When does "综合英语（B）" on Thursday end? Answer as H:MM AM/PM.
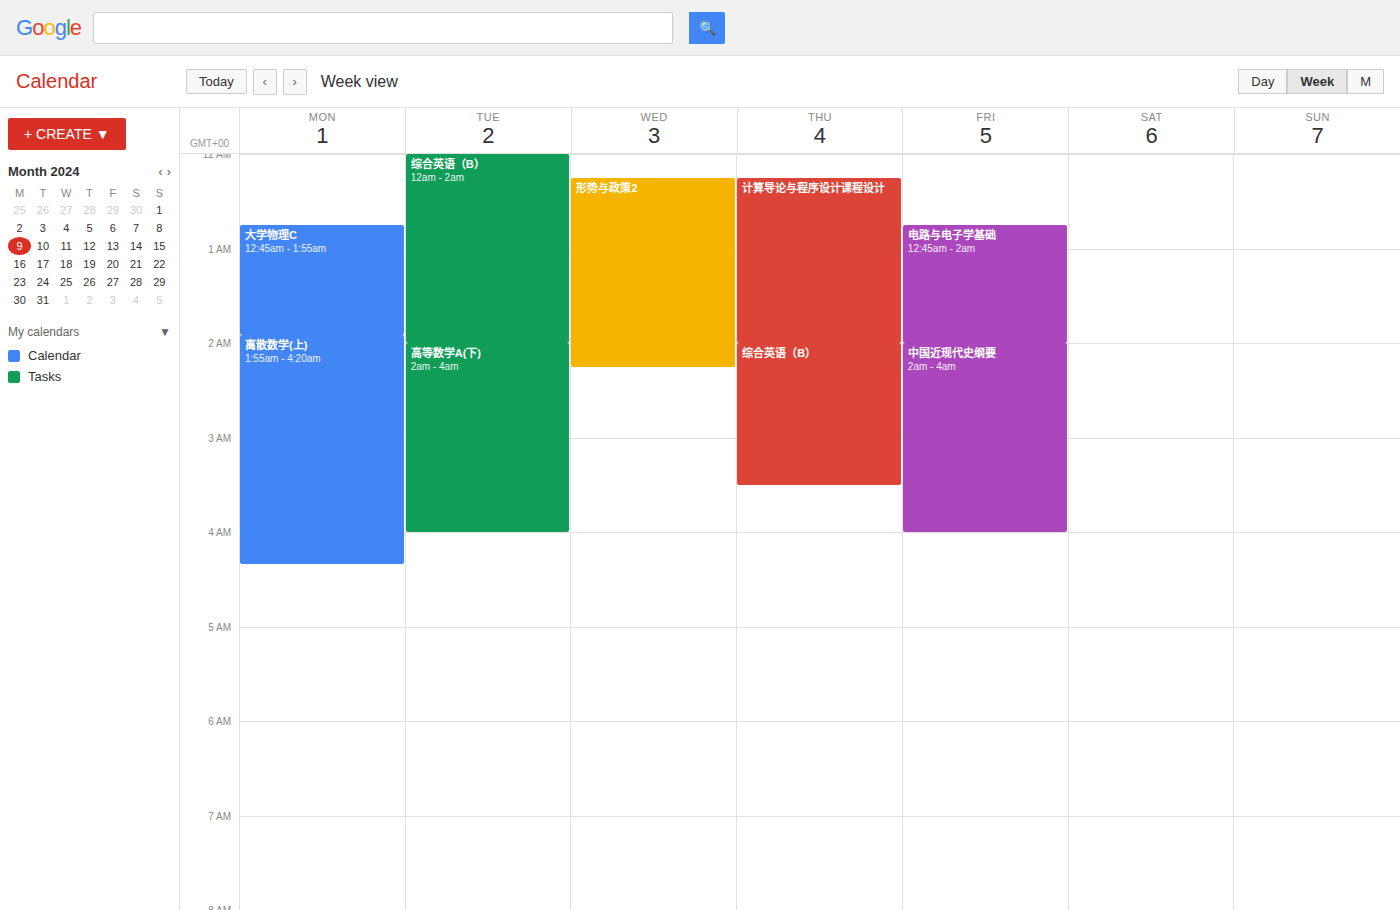
3:30 AM